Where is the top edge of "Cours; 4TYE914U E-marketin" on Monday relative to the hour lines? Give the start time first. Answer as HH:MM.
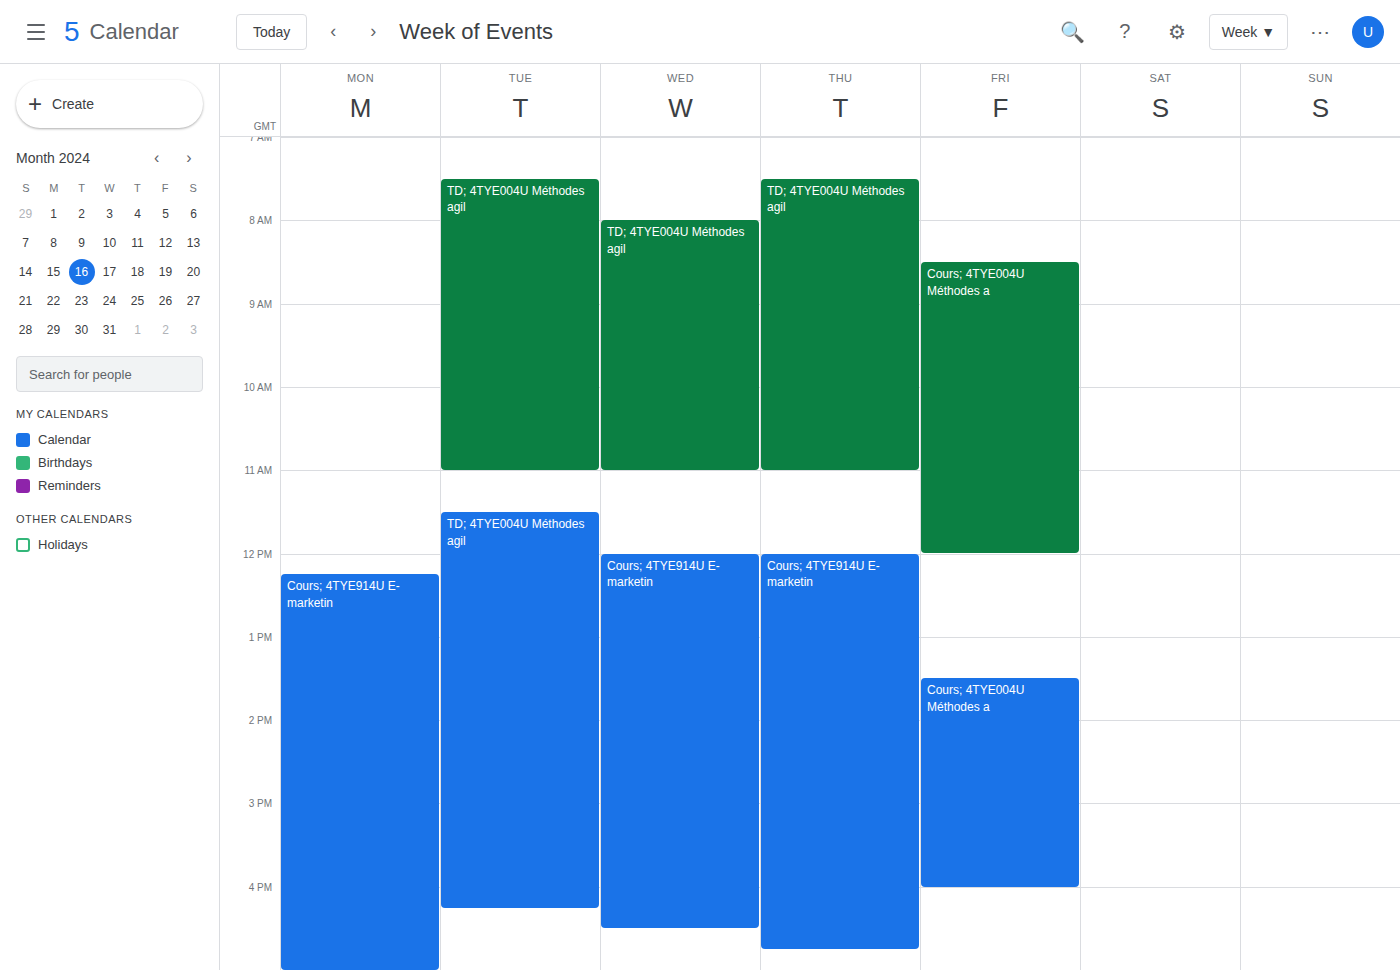
12:15 -- neither: a quarter of the way from the 12:00 line to the 13:00 line.